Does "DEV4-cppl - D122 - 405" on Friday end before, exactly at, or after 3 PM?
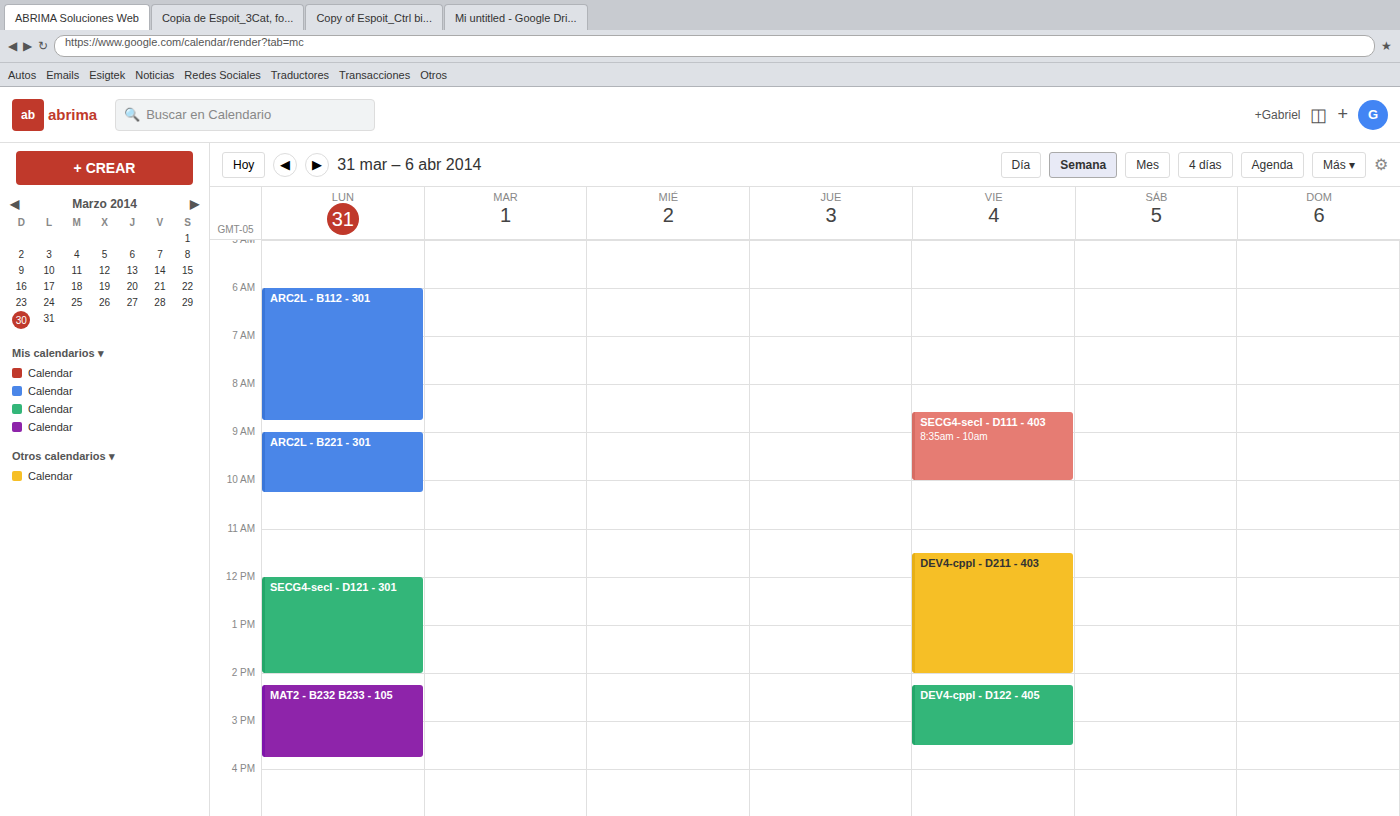
3:30 PM -- after 3 PM, 30 minutes below the 3 PM line.